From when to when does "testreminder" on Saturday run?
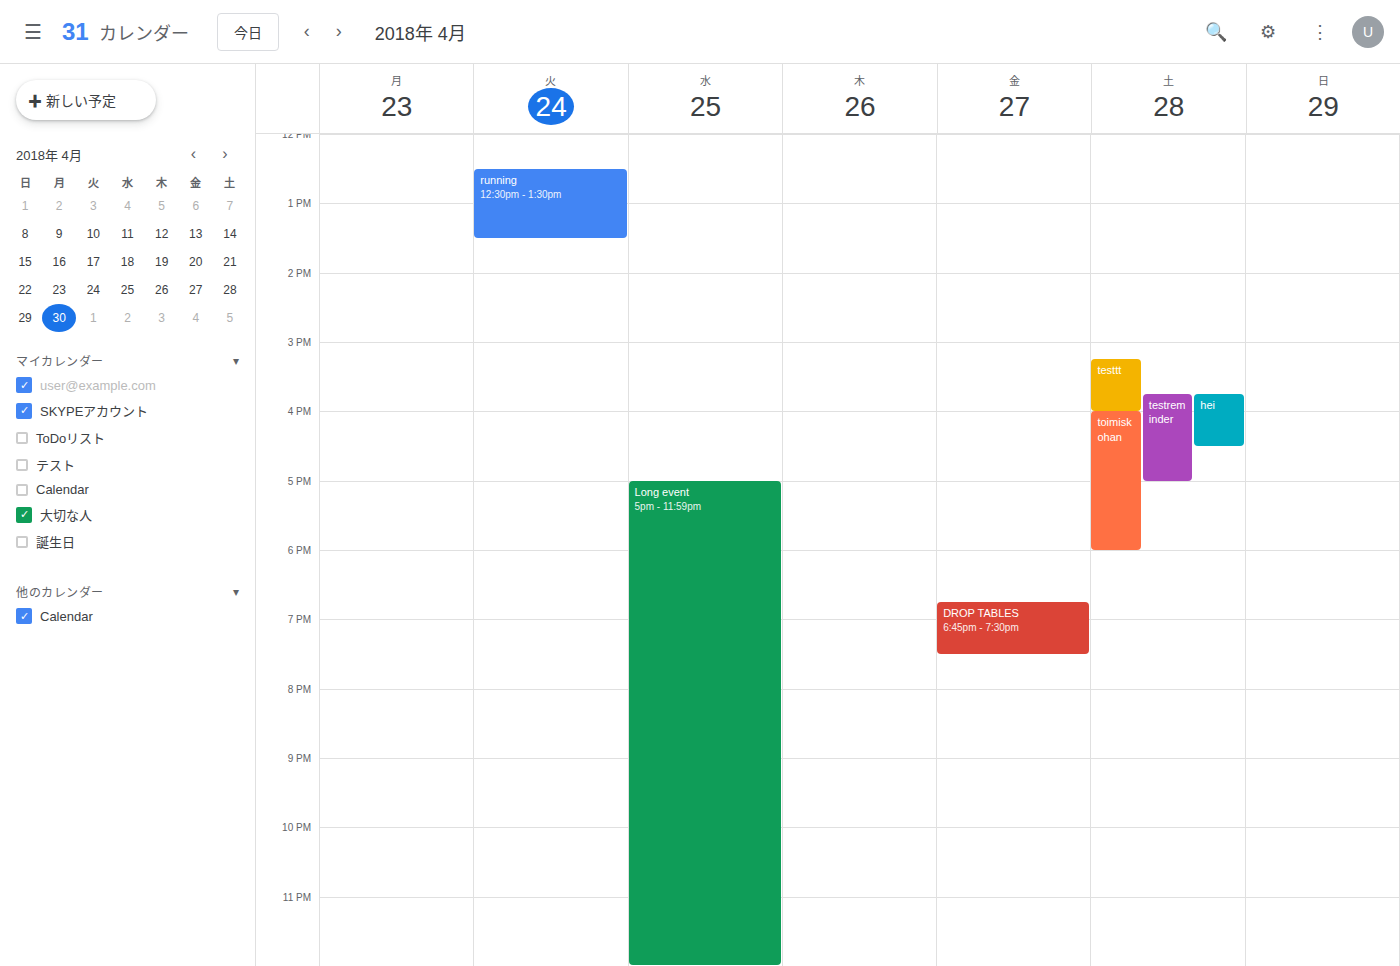
15:45 to 17:00